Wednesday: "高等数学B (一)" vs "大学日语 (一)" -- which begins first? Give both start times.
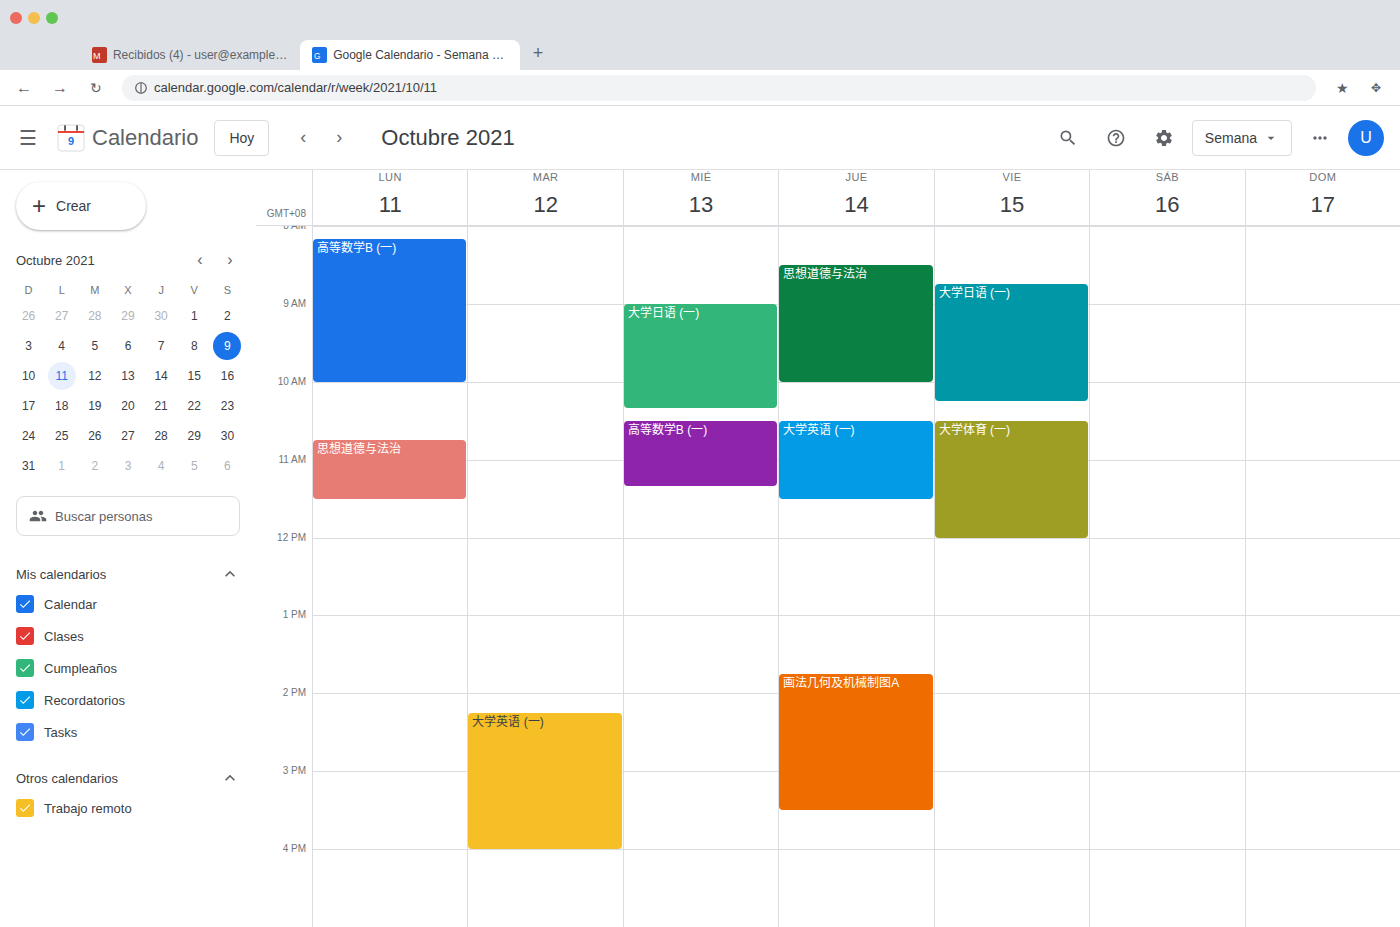
"大学日语 (一)" 9:00 AM; "高等数学B (一)" 10:30 AM.